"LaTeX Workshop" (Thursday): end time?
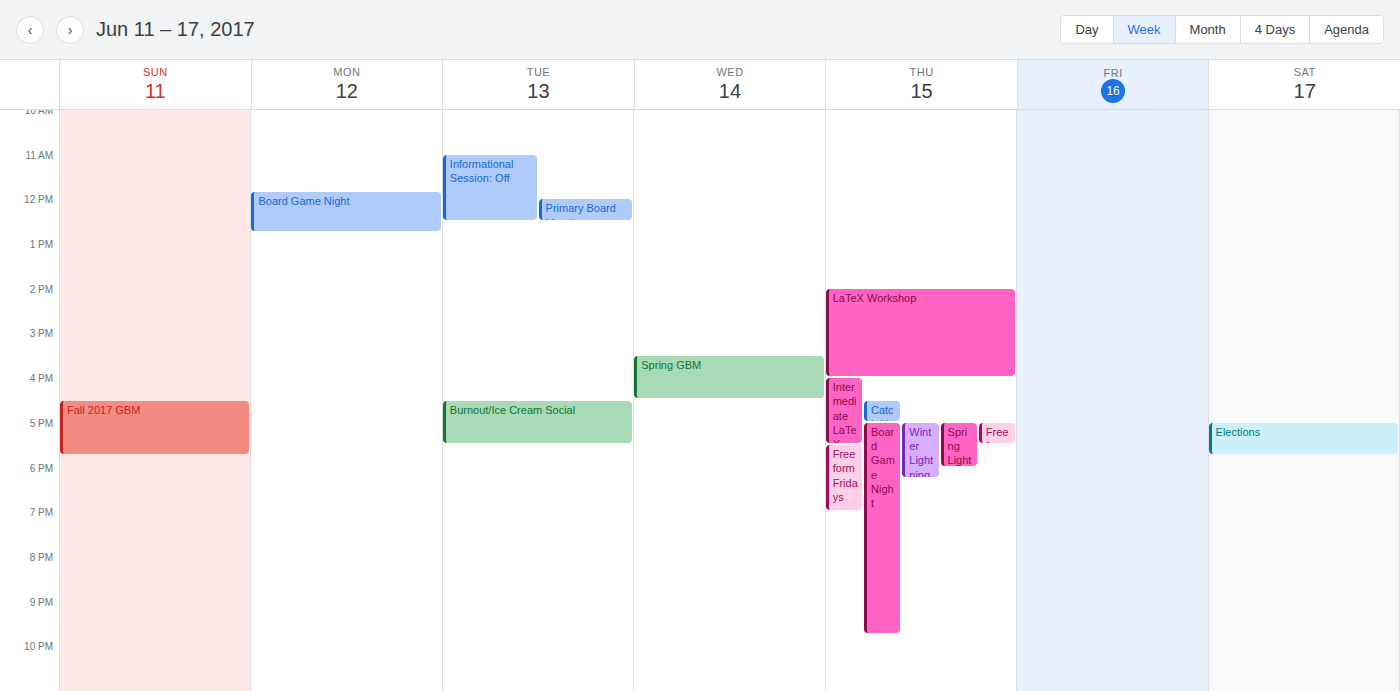
4:00 PM